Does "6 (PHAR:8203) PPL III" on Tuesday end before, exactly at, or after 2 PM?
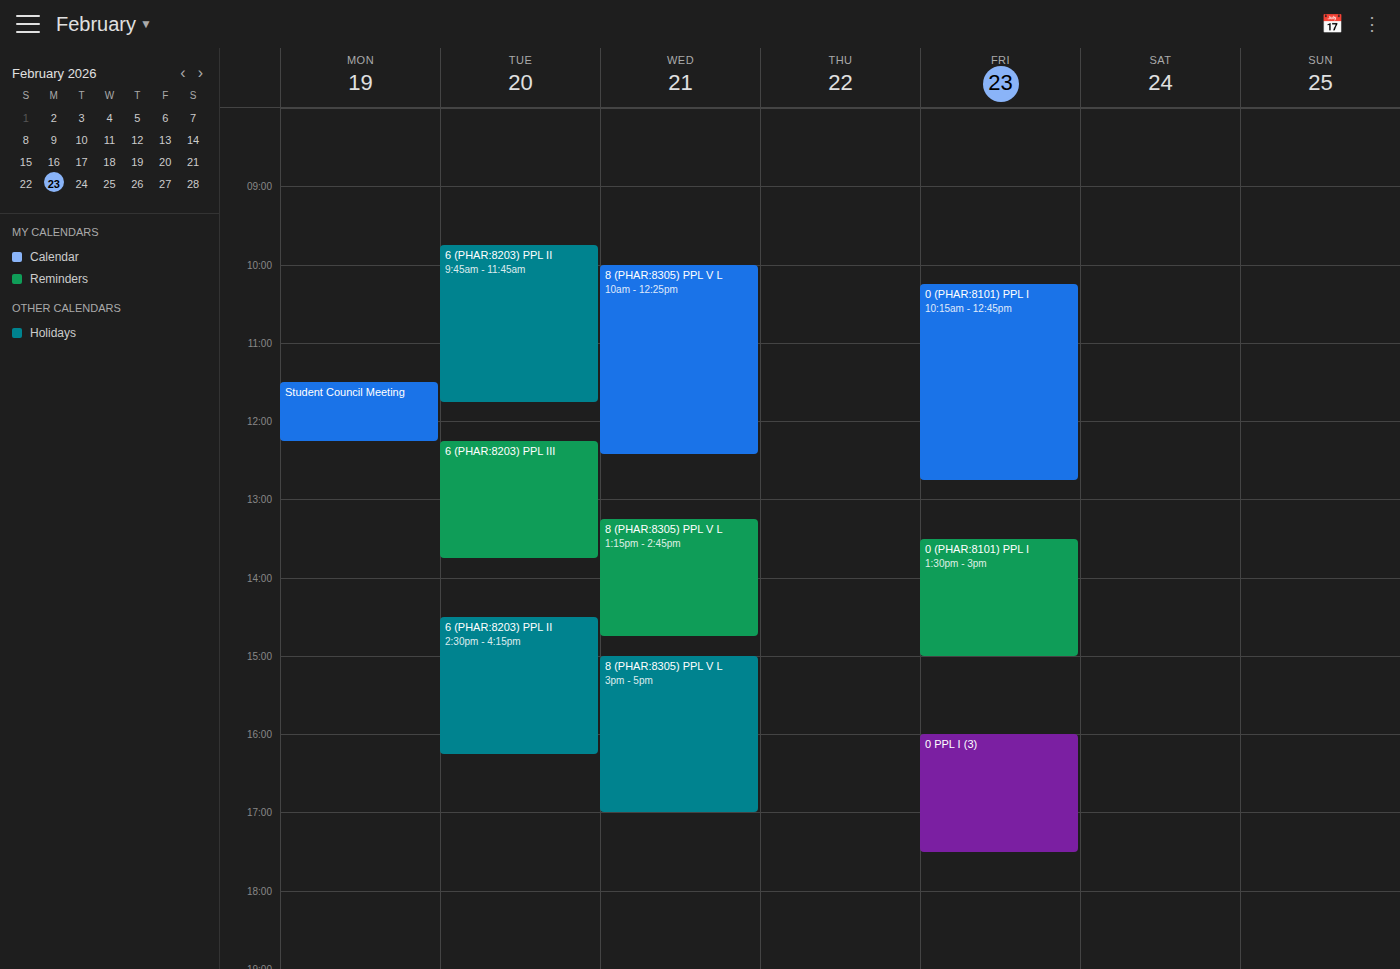
1:45 PM -- before 2 PM, 15 minutes above the 2 PM line.